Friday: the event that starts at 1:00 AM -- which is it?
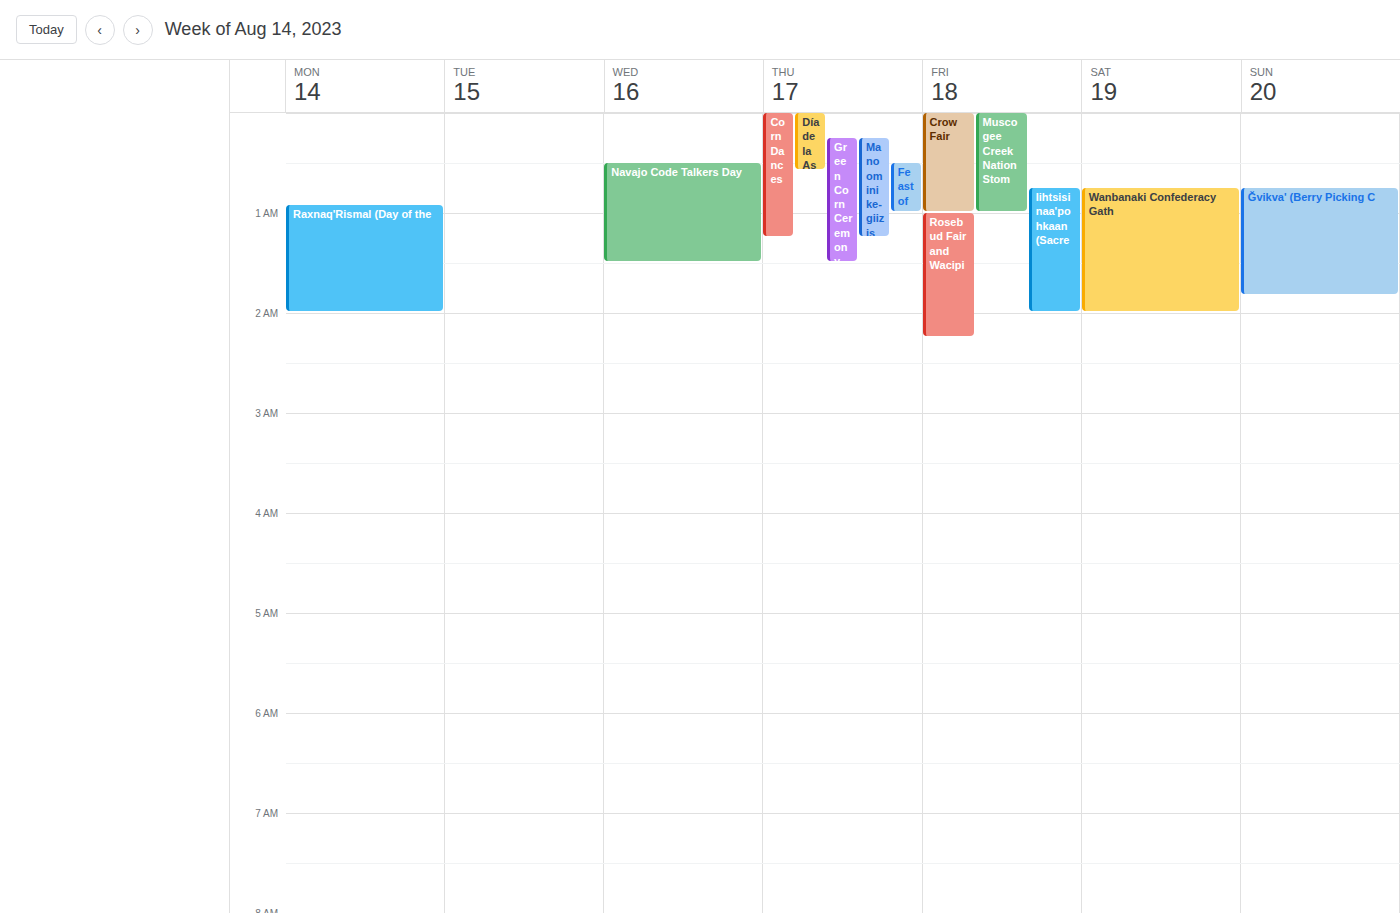
"Rosebud Fair and Wacipi"